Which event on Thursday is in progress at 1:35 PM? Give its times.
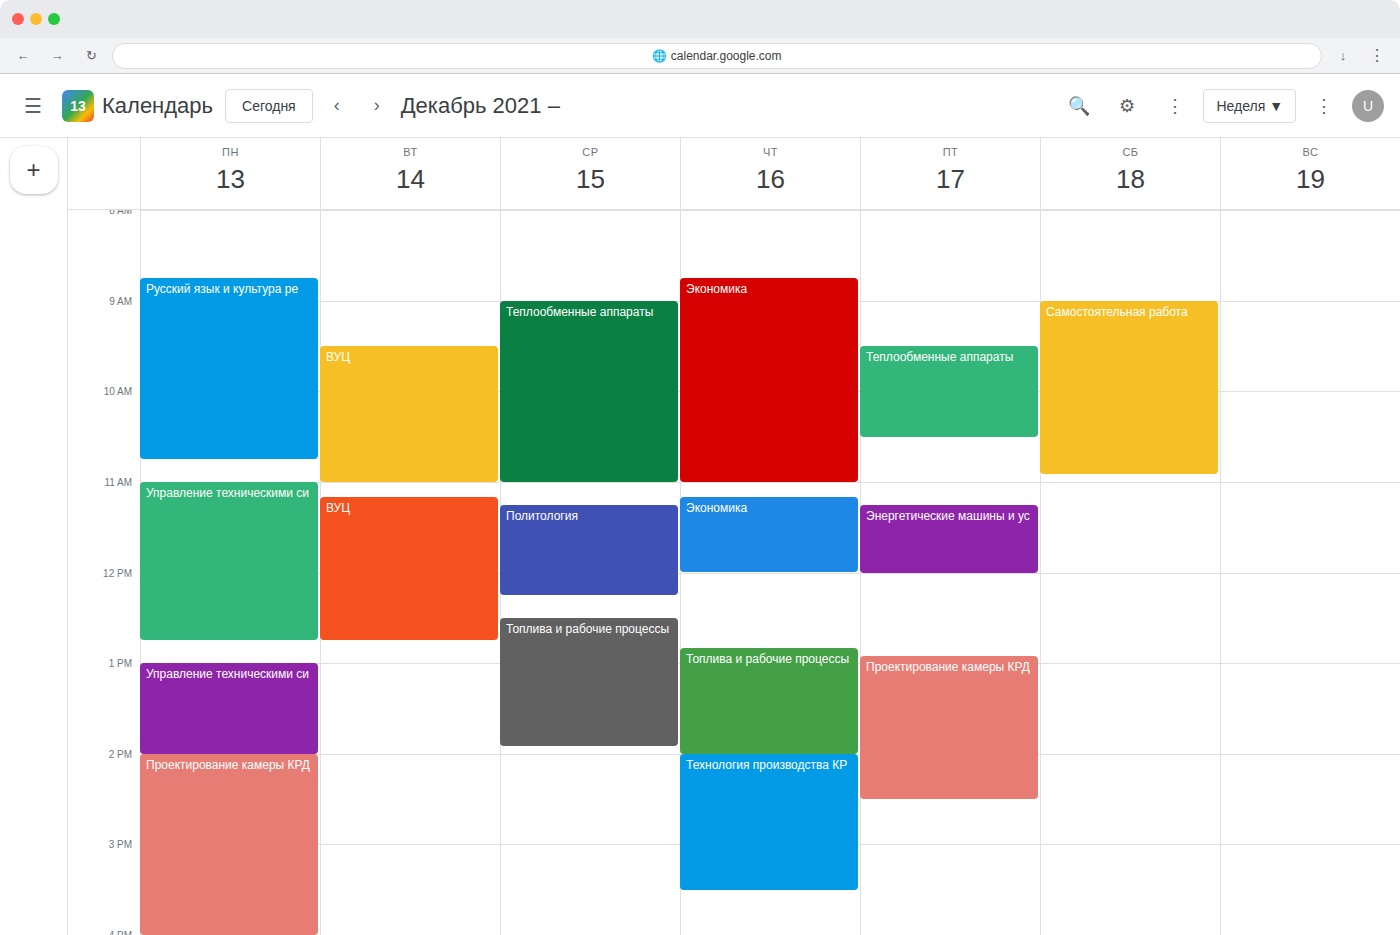
"Топлива и рабочие процессы", 12:50 PM to 2:00 PM